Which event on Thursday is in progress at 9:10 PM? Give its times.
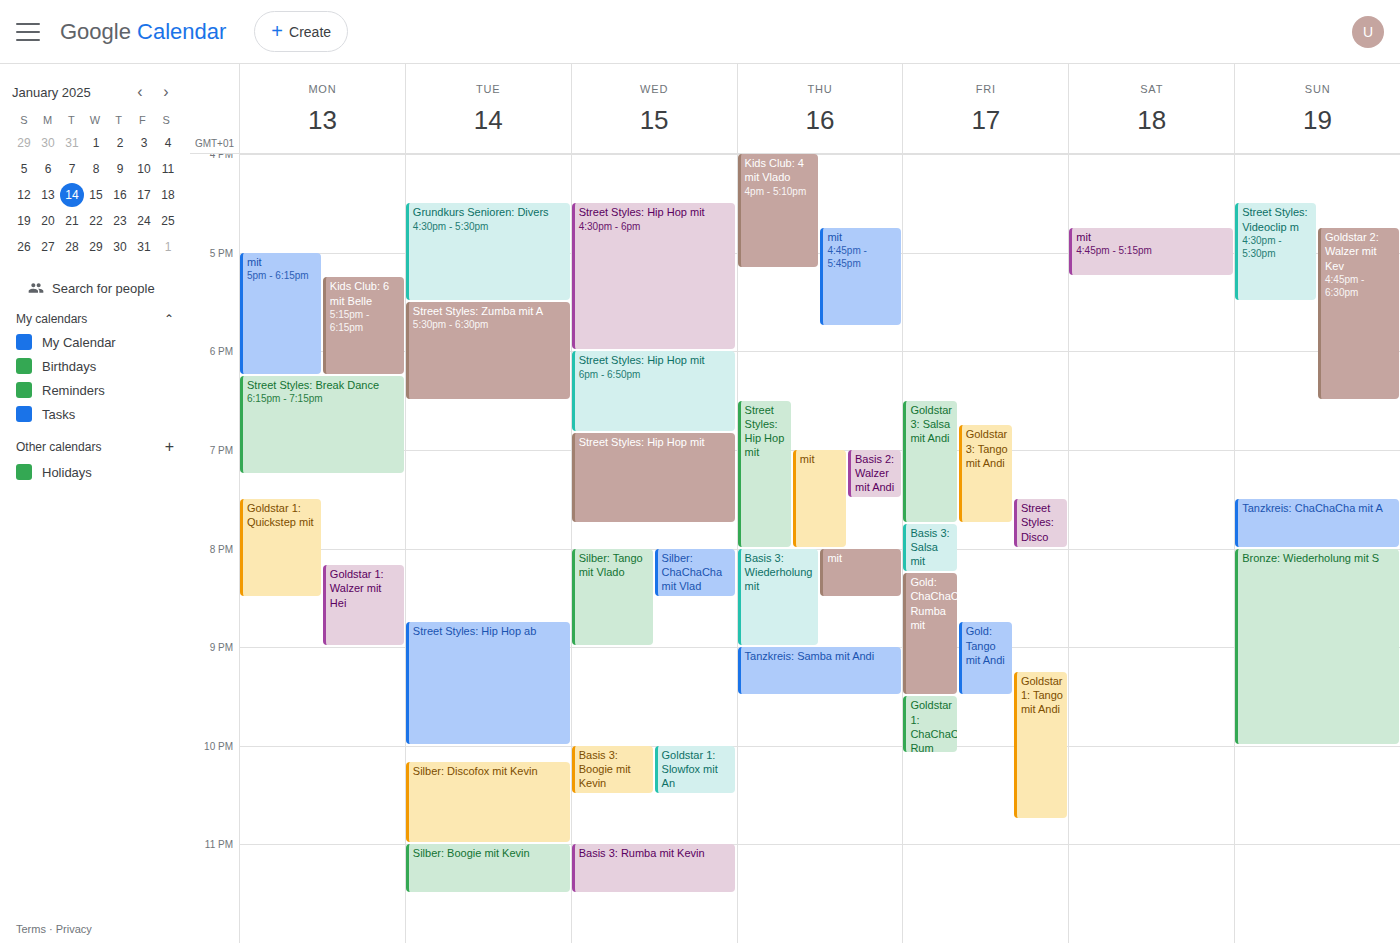
"Tanzkreis: Samba mit Andi", 9:00 PM to 9:30 PM